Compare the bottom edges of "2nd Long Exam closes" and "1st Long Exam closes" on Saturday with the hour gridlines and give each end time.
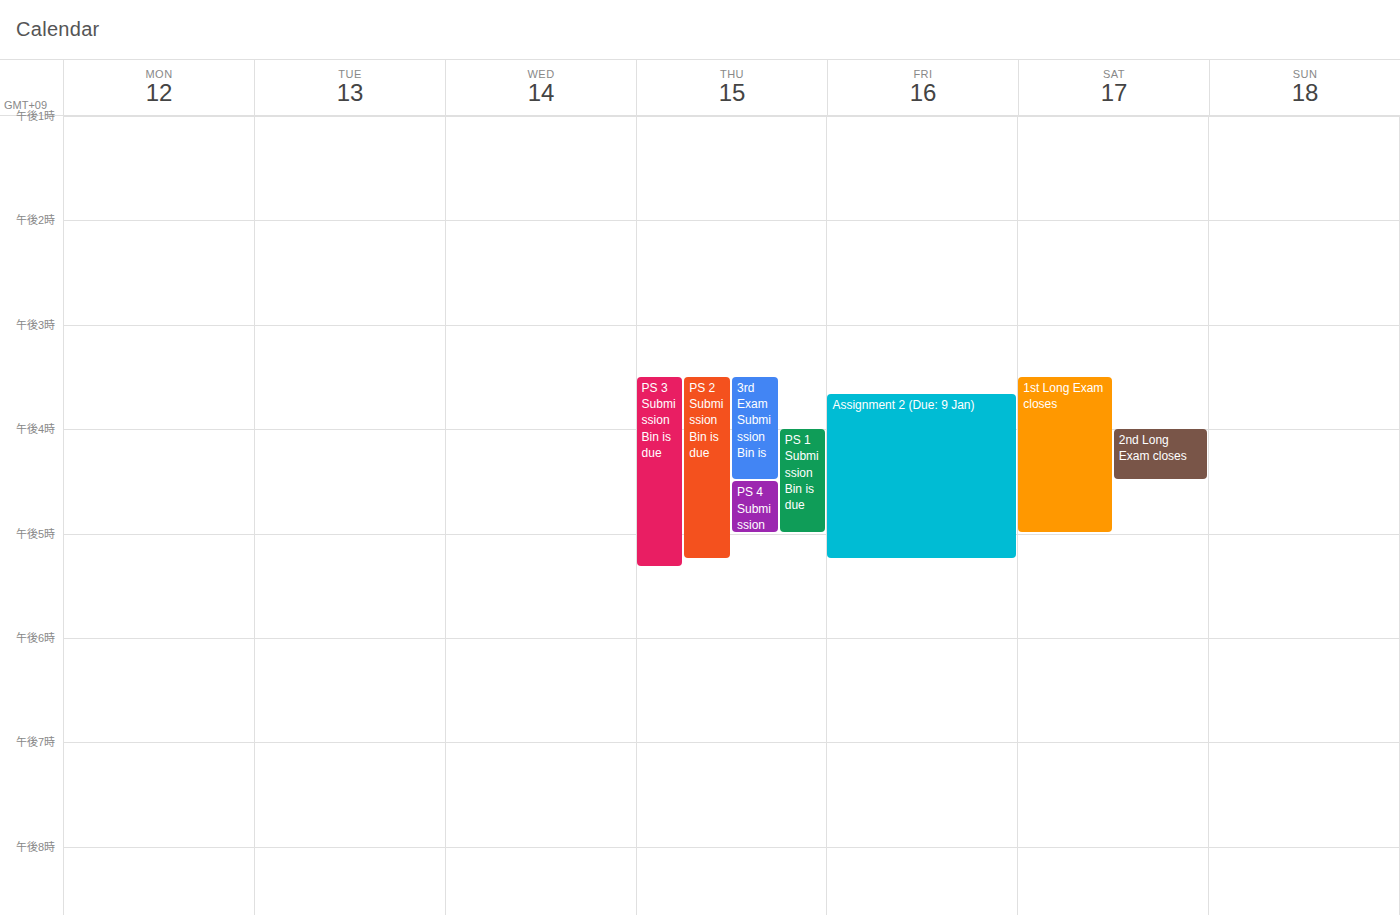
"2nd Long Exam closes": 4:30 PM, halfway between the 4 PM and 5 PM lines. "1st Long Exam closes": 5:00 PM, exactly on the 5 PM line.